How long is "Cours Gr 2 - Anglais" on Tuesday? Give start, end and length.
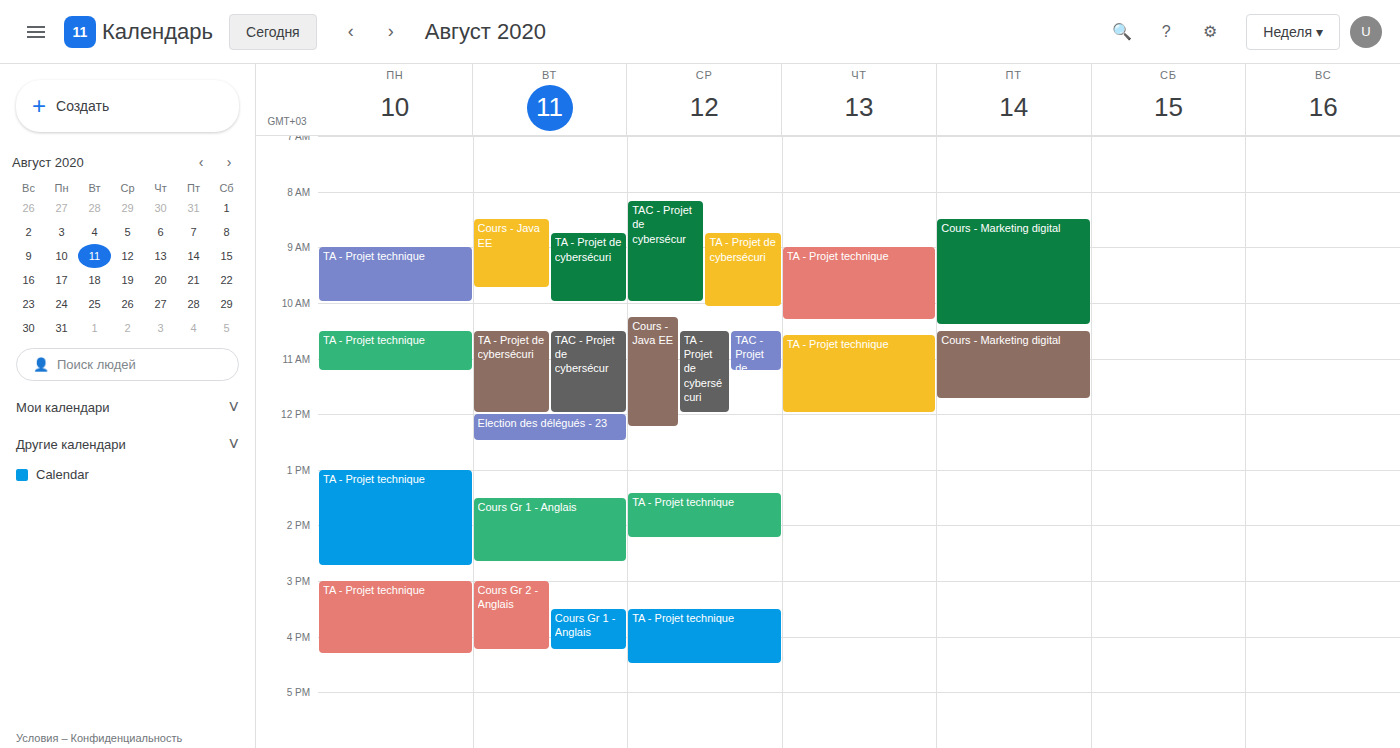
3:00 PM to 4:15 PM, 1 hour 15 minutes